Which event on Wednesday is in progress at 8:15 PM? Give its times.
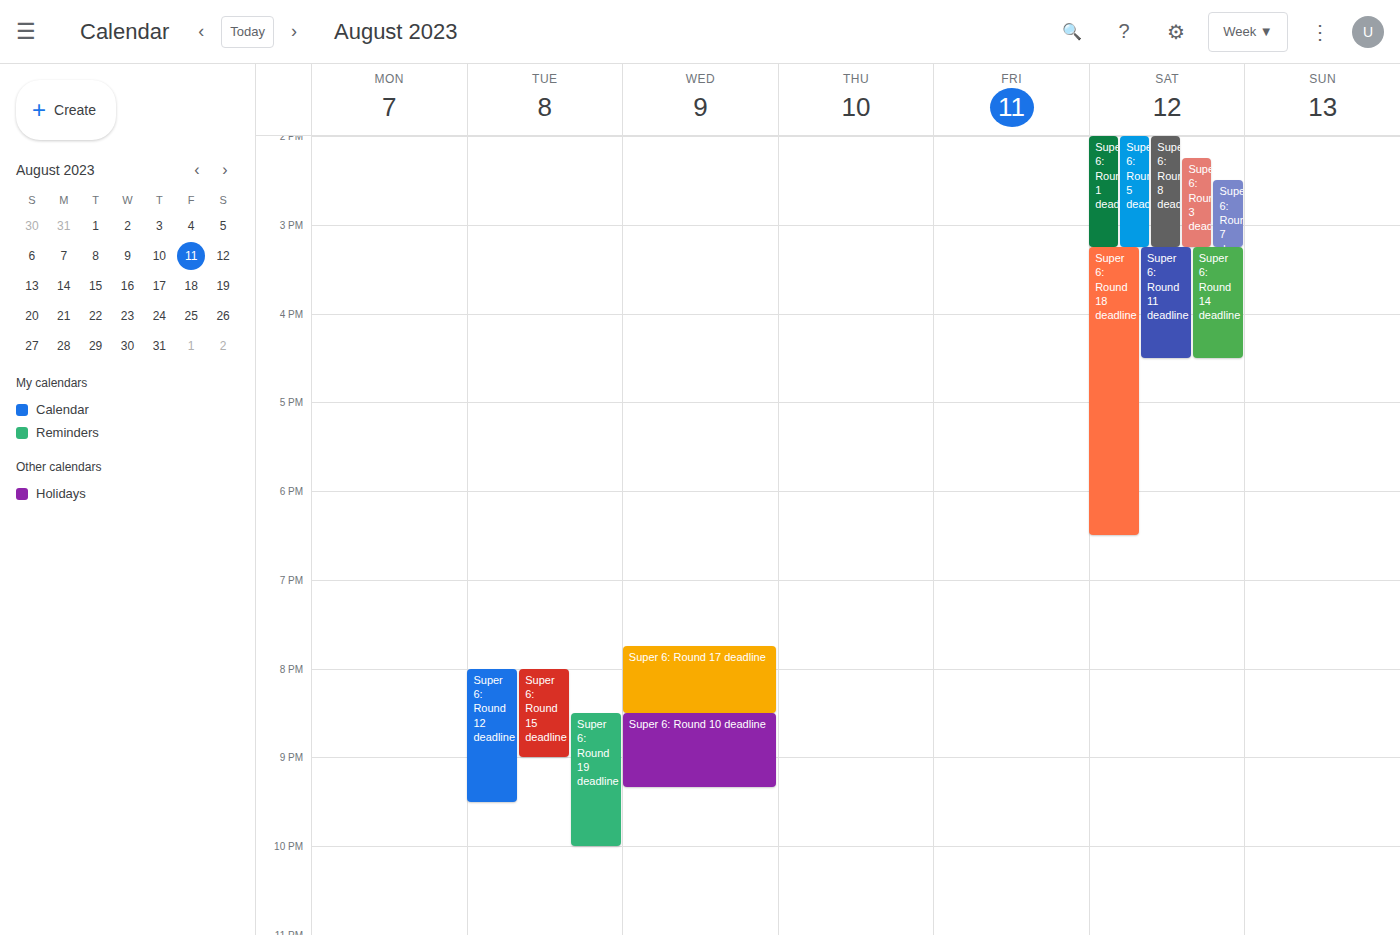
"Super 6: Round 17 deadline", 7:45 PM to 8:30 PM